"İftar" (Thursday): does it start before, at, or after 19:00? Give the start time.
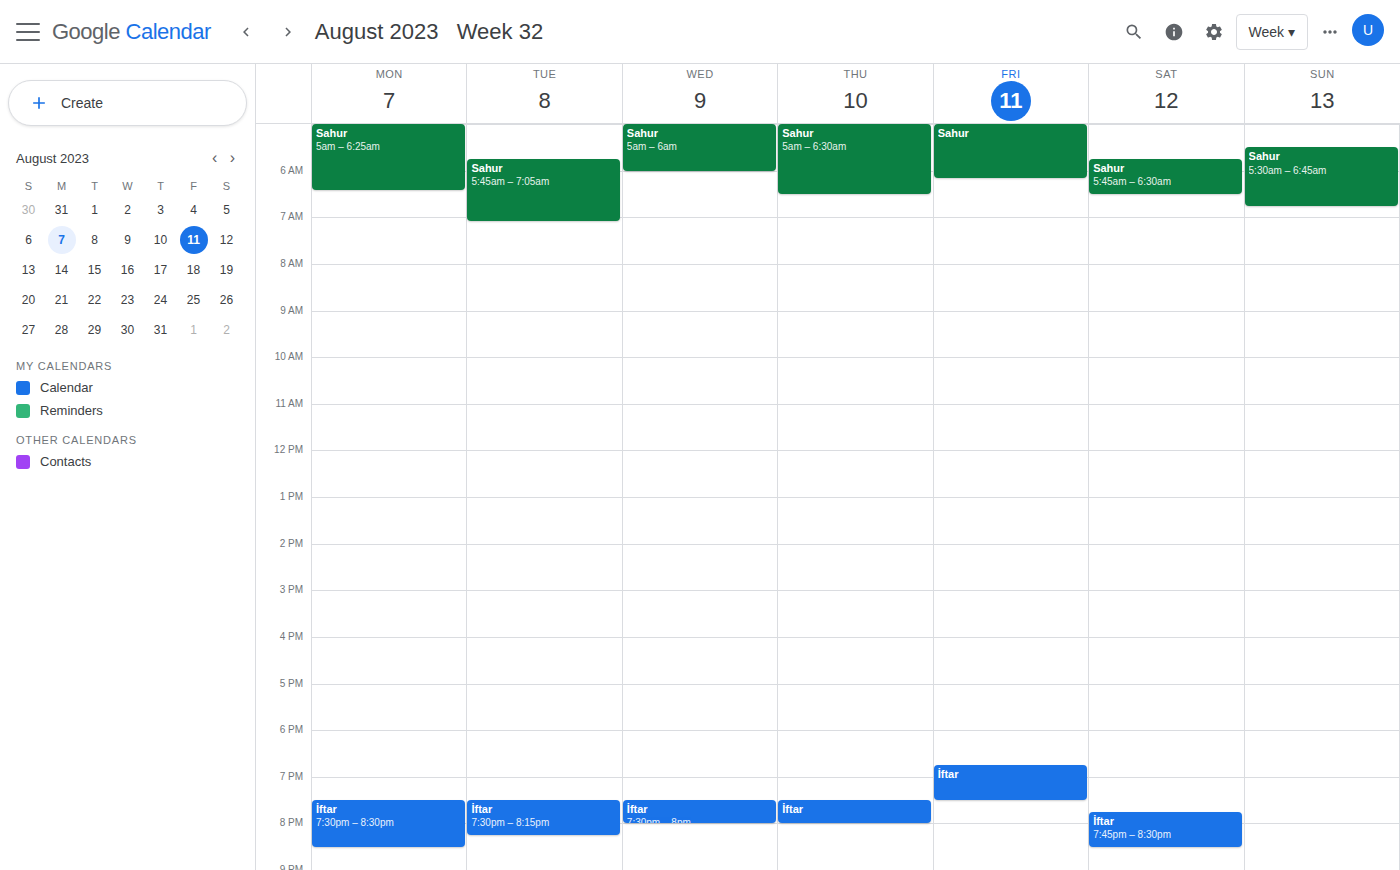
19:30 -- after 19:00, 30 minutes below the 19:00 line.